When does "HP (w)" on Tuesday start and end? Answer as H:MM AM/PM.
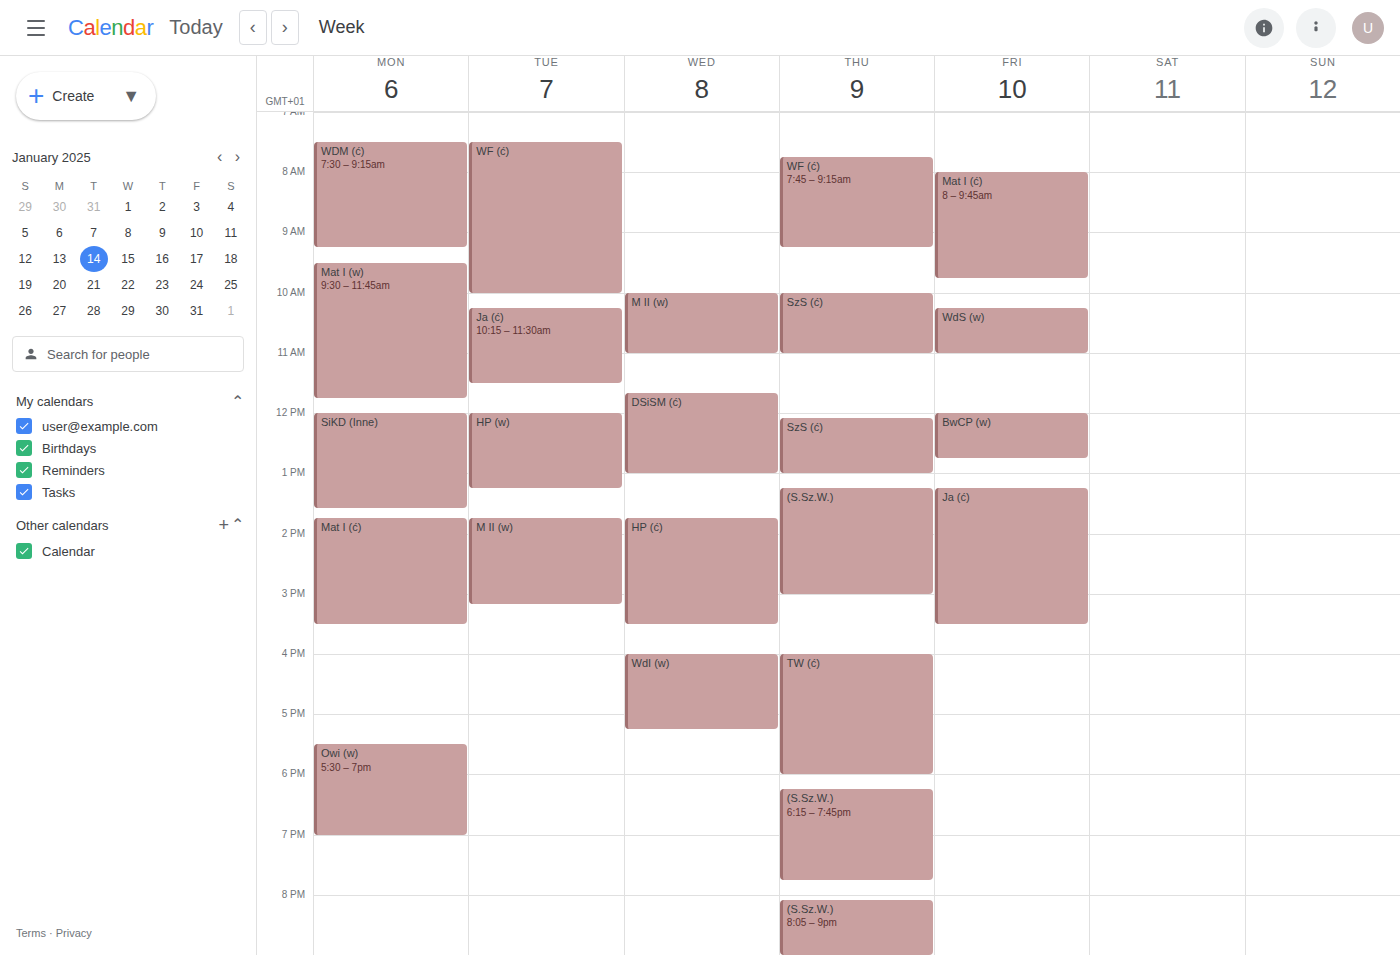
12:00 PM to 1:15 PM